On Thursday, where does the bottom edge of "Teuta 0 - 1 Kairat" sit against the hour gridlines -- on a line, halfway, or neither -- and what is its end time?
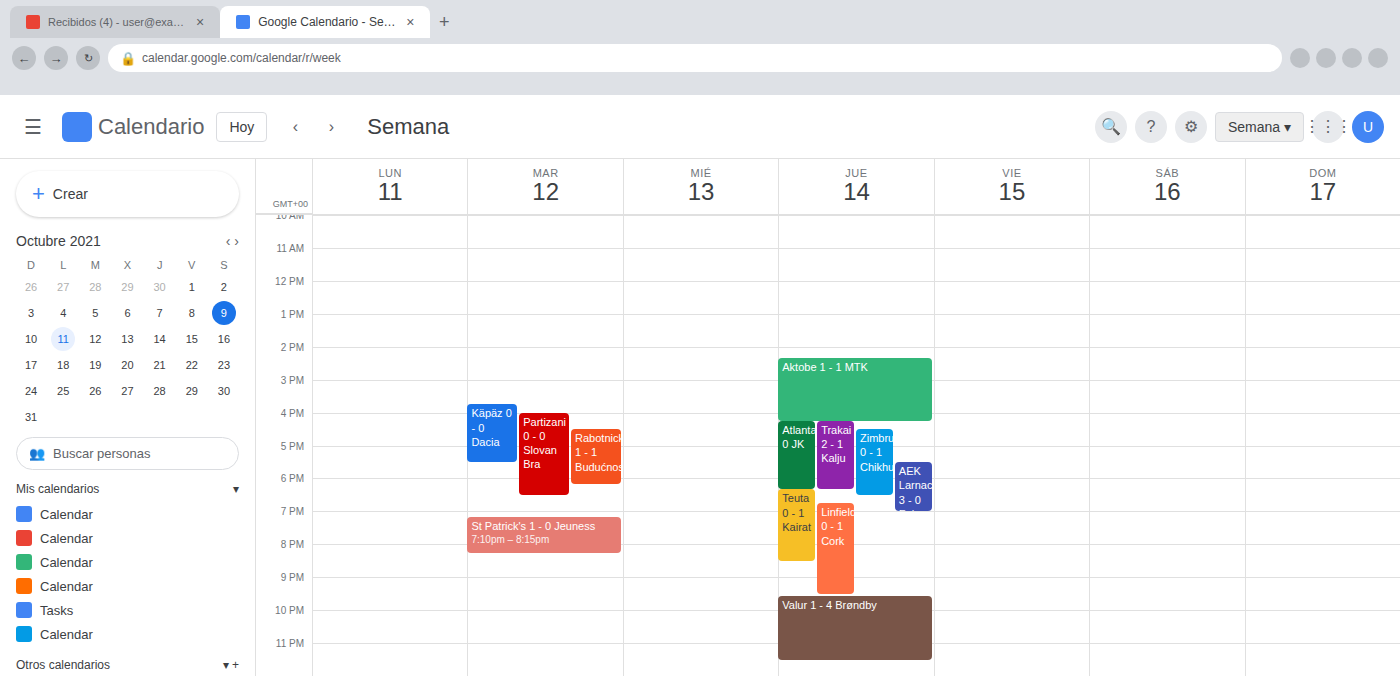
8:30 PM -- halfway between the 8 PM and 9 PM lines.